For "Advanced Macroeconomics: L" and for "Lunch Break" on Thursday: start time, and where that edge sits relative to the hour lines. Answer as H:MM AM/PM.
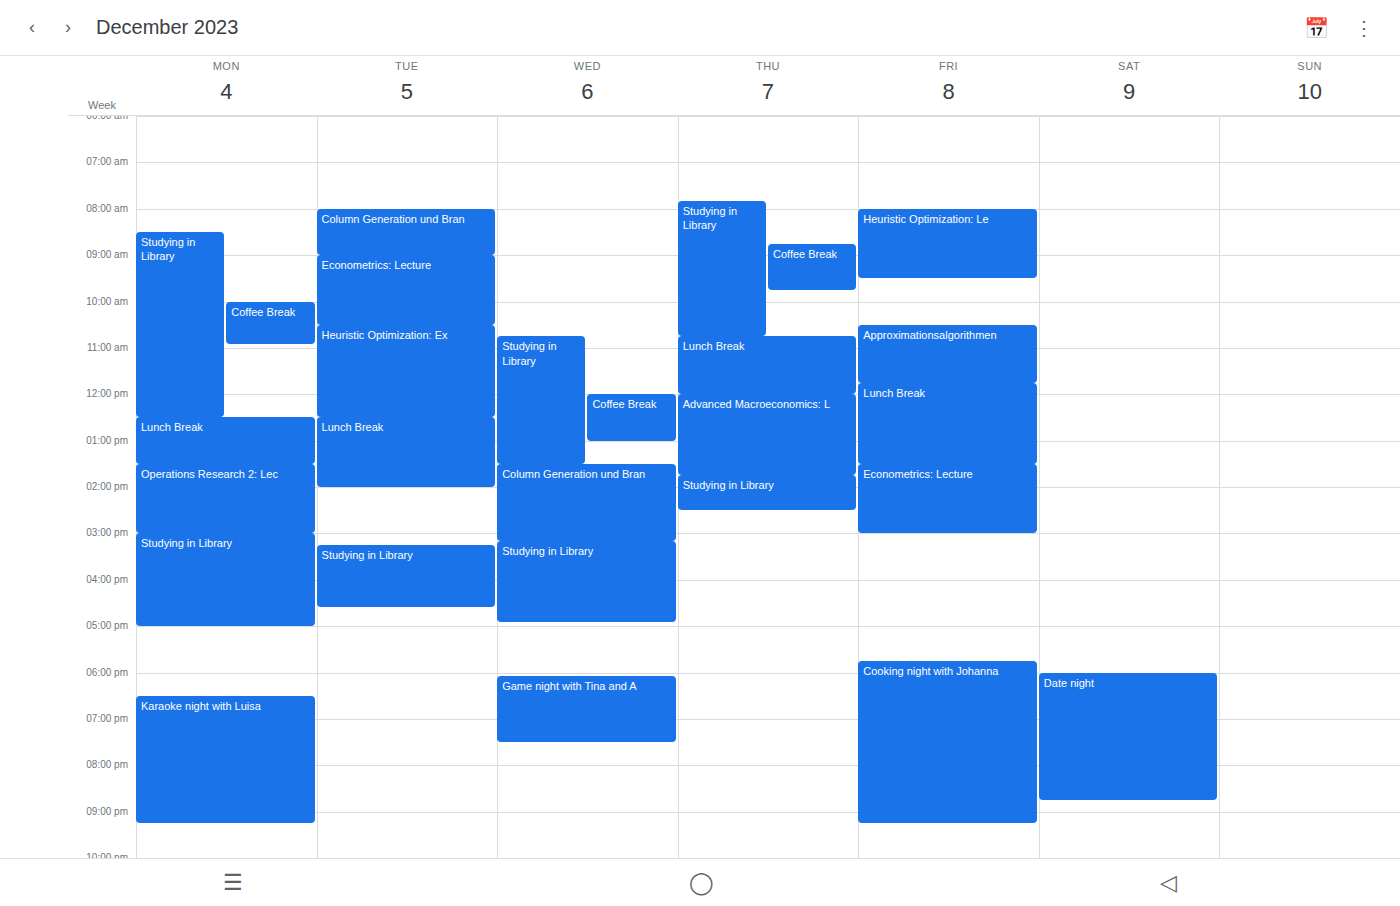
"Advanced Macroeconomics: L": 12:00 PM, exactly on the 12 PM line. "Lunch Break": 10:45 AM, neither: three quarters of the way from the 10 AM line to the 11 AM line.